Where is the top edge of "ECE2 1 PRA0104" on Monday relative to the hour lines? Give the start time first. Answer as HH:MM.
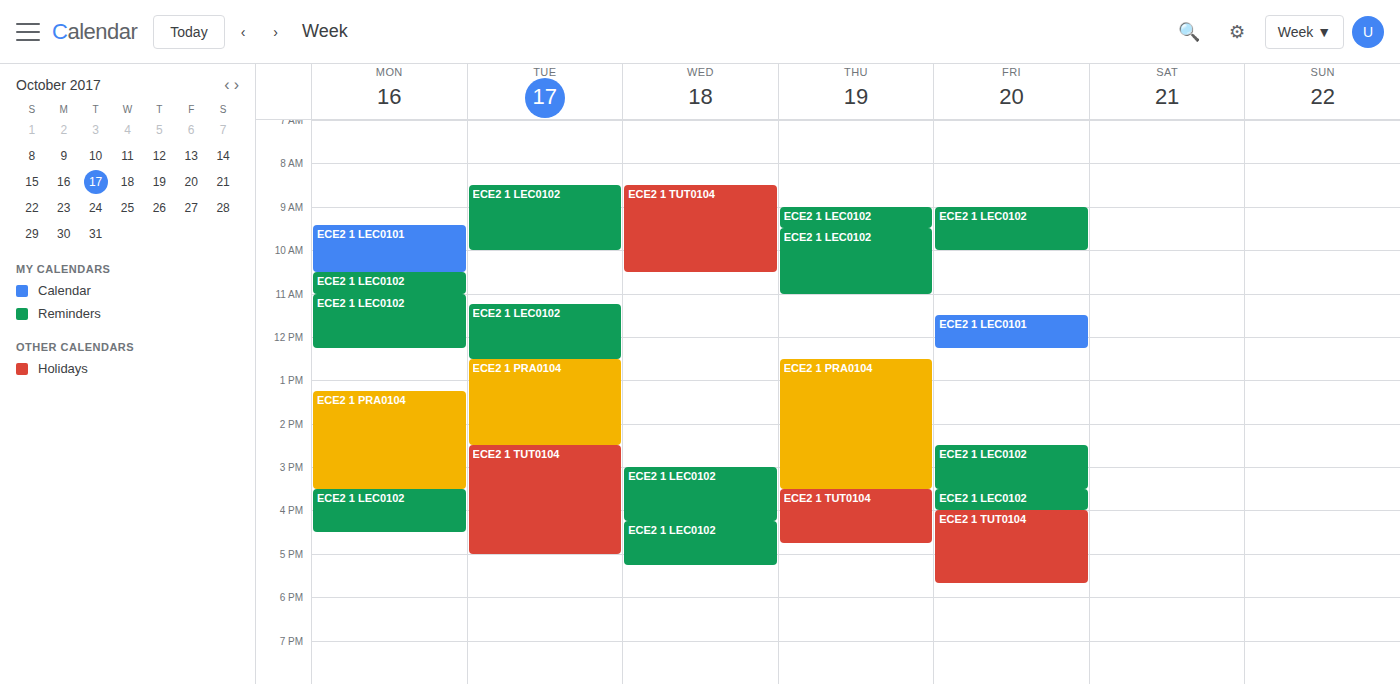
13:15 -- neither: a quarter of the way from the 13:00 line to the 14:00 line.